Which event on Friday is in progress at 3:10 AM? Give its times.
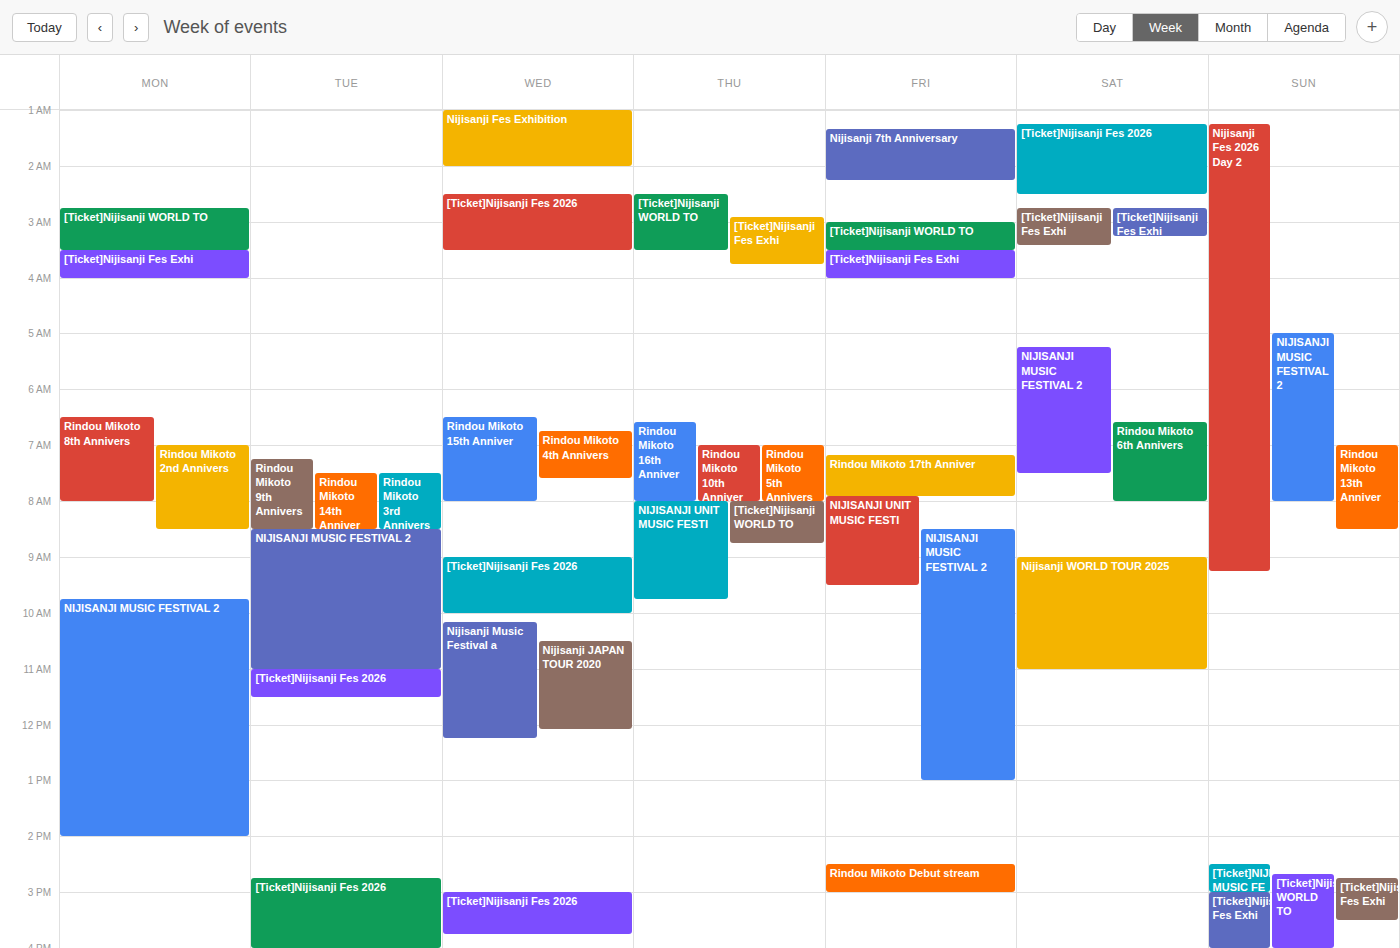
"[Ticket]Nijisanji WORLD TO", 3:00 AM to 3:30 AM